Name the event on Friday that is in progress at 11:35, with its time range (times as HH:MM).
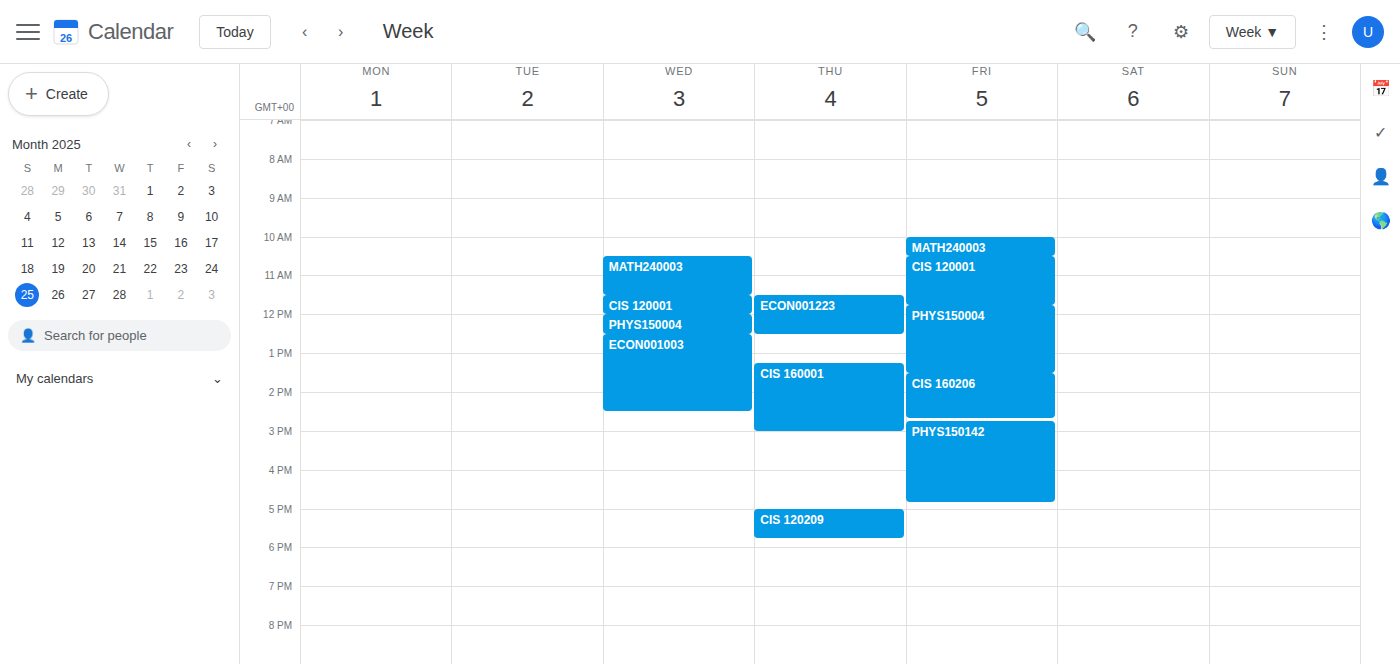
"CIS 120001", 10:30 to 11:45